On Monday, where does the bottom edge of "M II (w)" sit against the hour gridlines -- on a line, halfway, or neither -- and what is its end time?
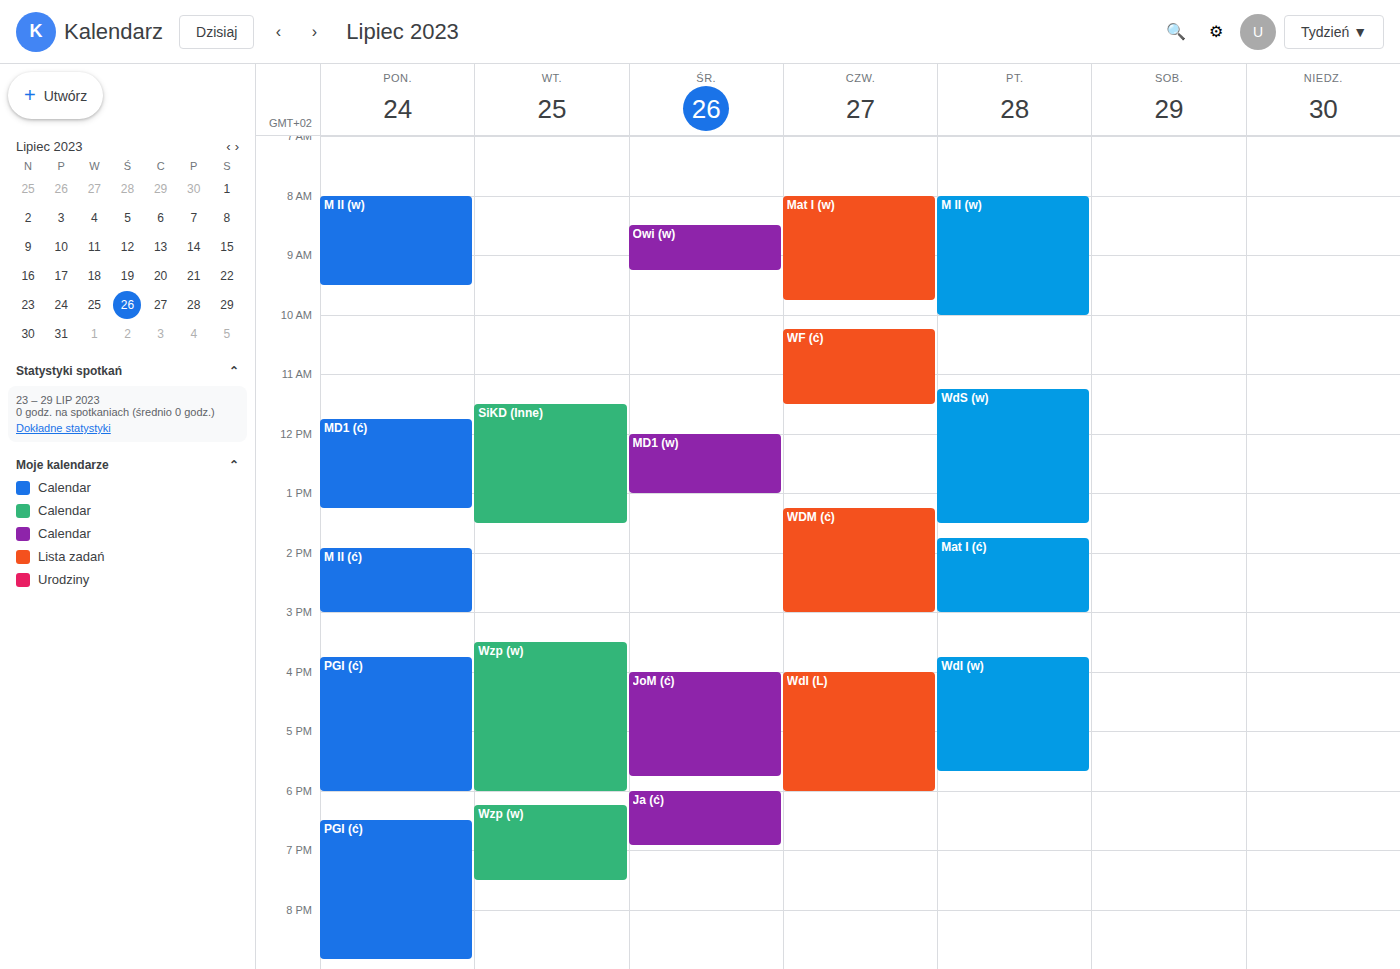
9:30 AM -- halfway between the 9 AM and 10 AM lines.